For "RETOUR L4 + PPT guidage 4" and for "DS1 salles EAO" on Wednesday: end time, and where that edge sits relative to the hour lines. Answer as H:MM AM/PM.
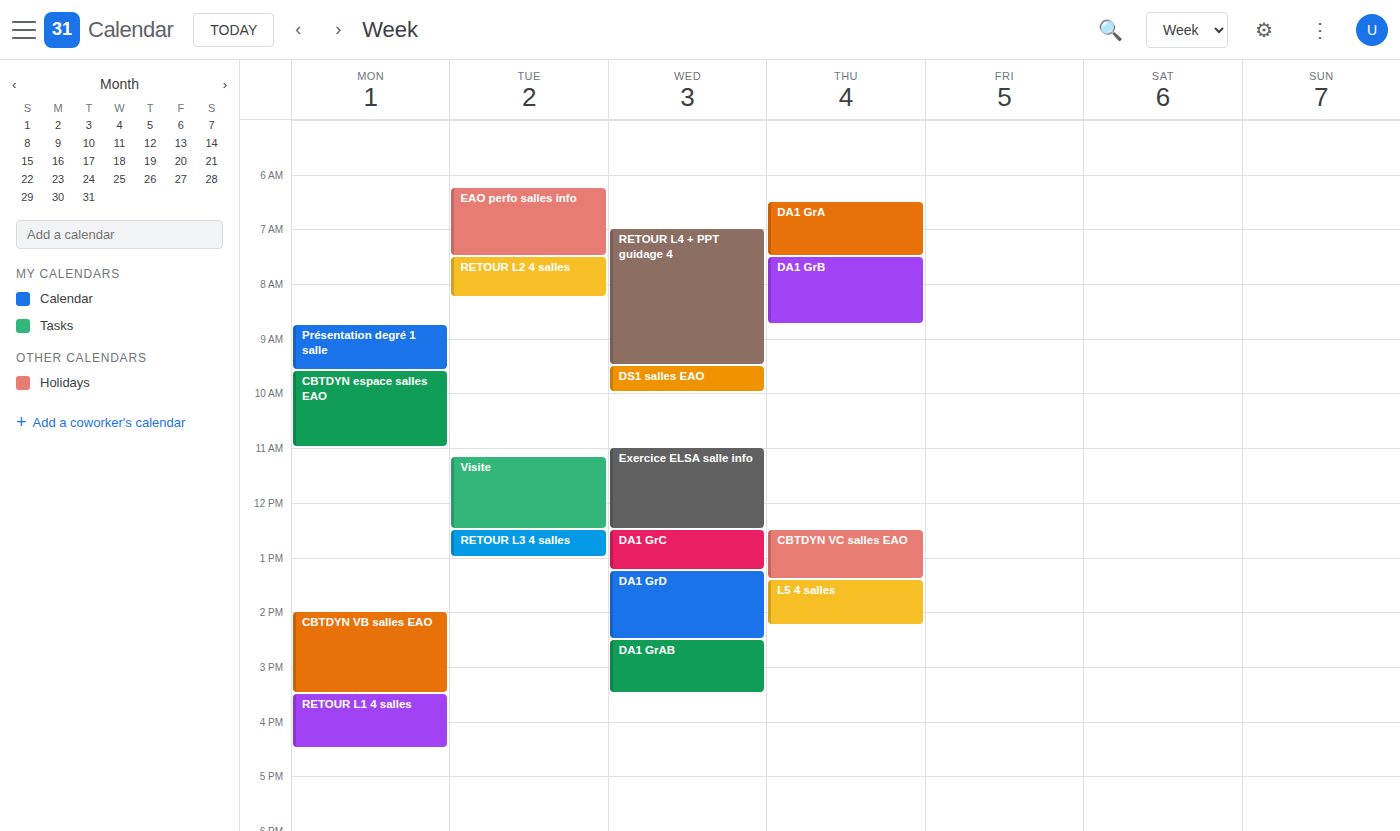
"RETOUR L4 + PPT guidage 4": 9:30 AM, halfway between the 9 AM and 10 AM lines. "DS1 salles EAO": 10:00 AM, exactly on the 10 AM line.